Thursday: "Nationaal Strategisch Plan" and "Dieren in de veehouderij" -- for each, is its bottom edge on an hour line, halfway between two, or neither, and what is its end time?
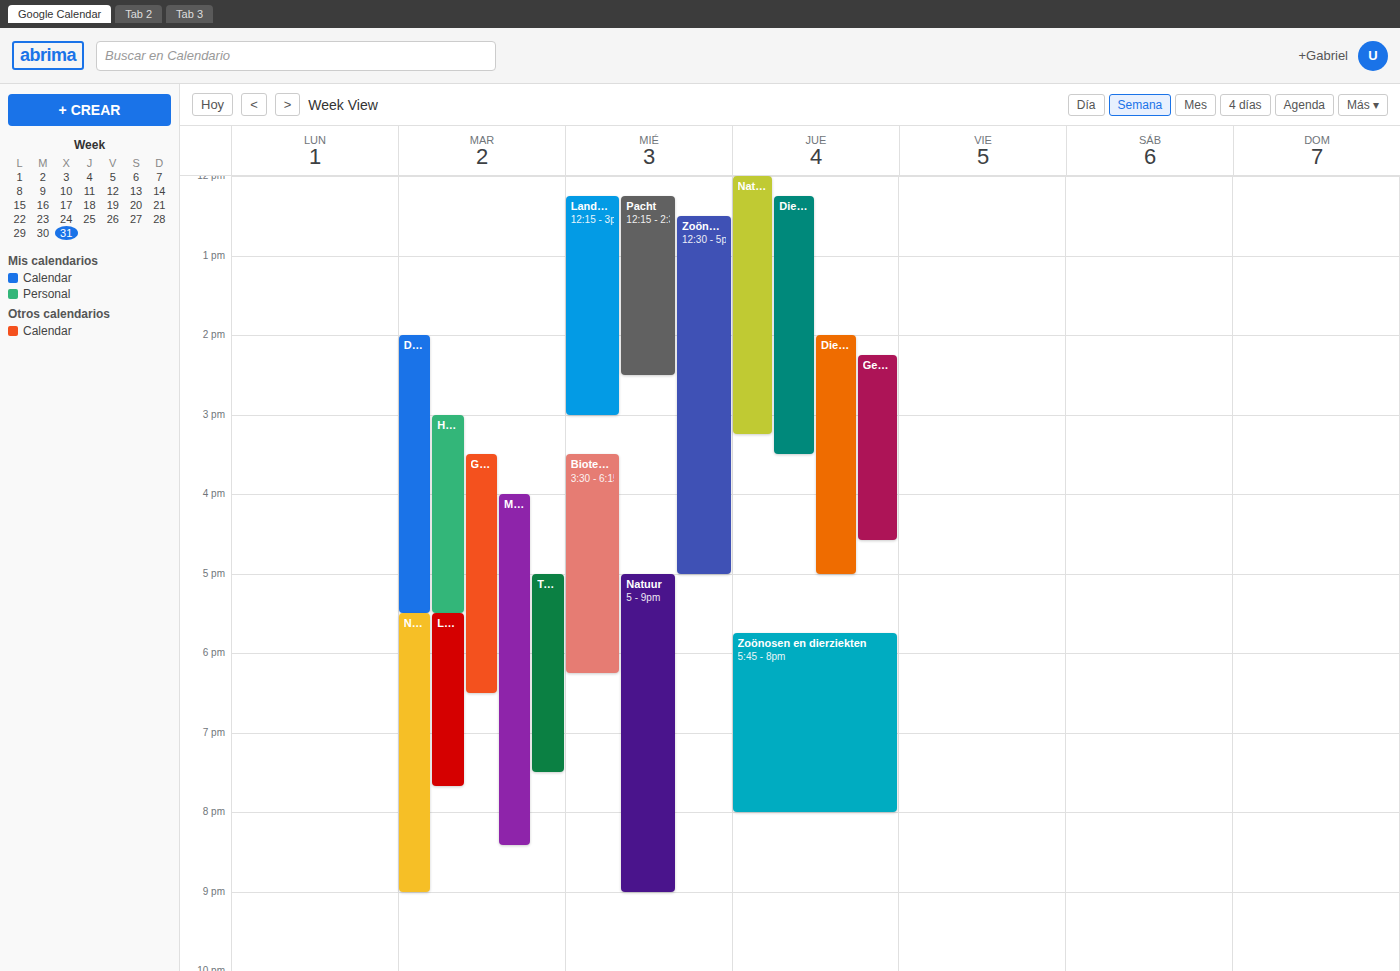
"Nationaal Strategisch Plan": 15:15, neither: a quarter of the way from the 15:00 line to the 16:00 line. "Dieren in de veehouderij": 17:00, exactly on the 17:00 line.